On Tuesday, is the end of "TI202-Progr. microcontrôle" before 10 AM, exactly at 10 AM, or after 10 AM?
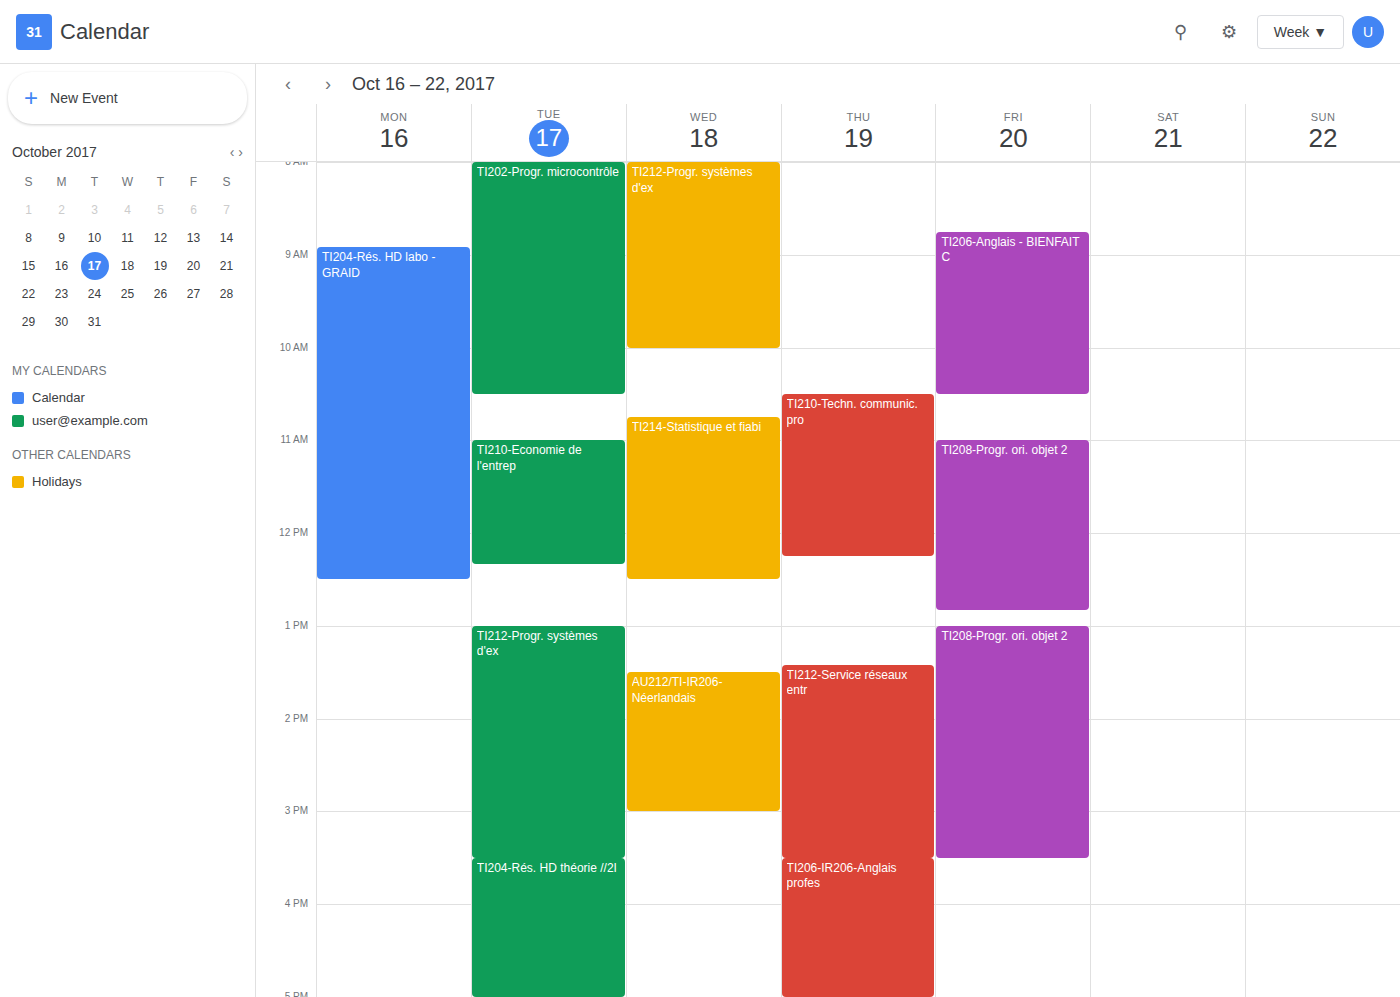
10:30 AM -- after 10 AM, 30 minutes below the 10 AM line.